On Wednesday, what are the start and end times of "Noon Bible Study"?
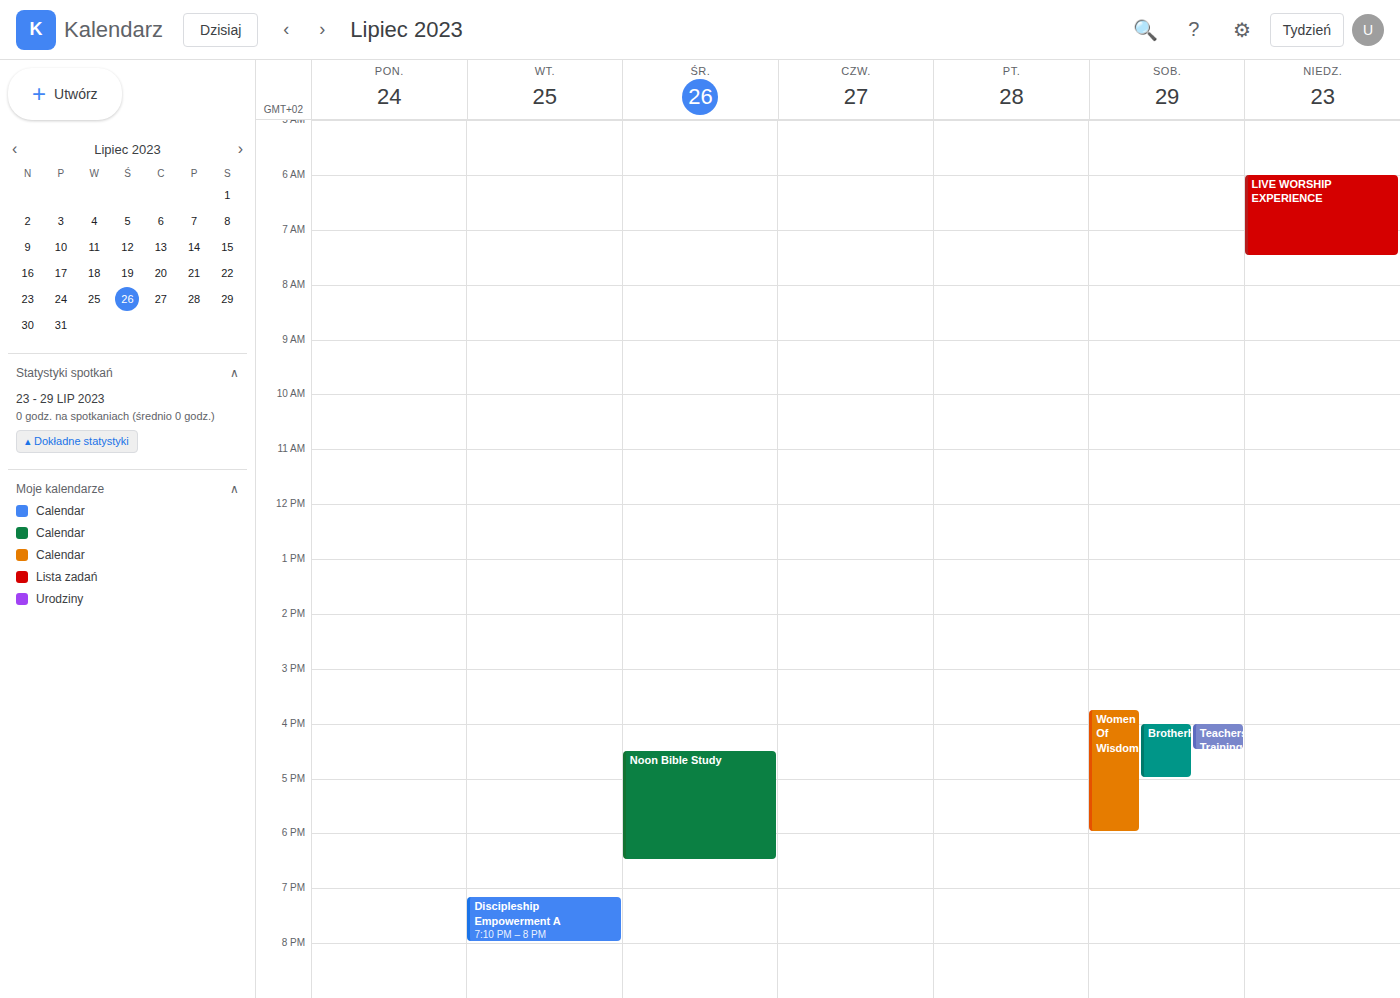
4:30 PM to 6:30 PM